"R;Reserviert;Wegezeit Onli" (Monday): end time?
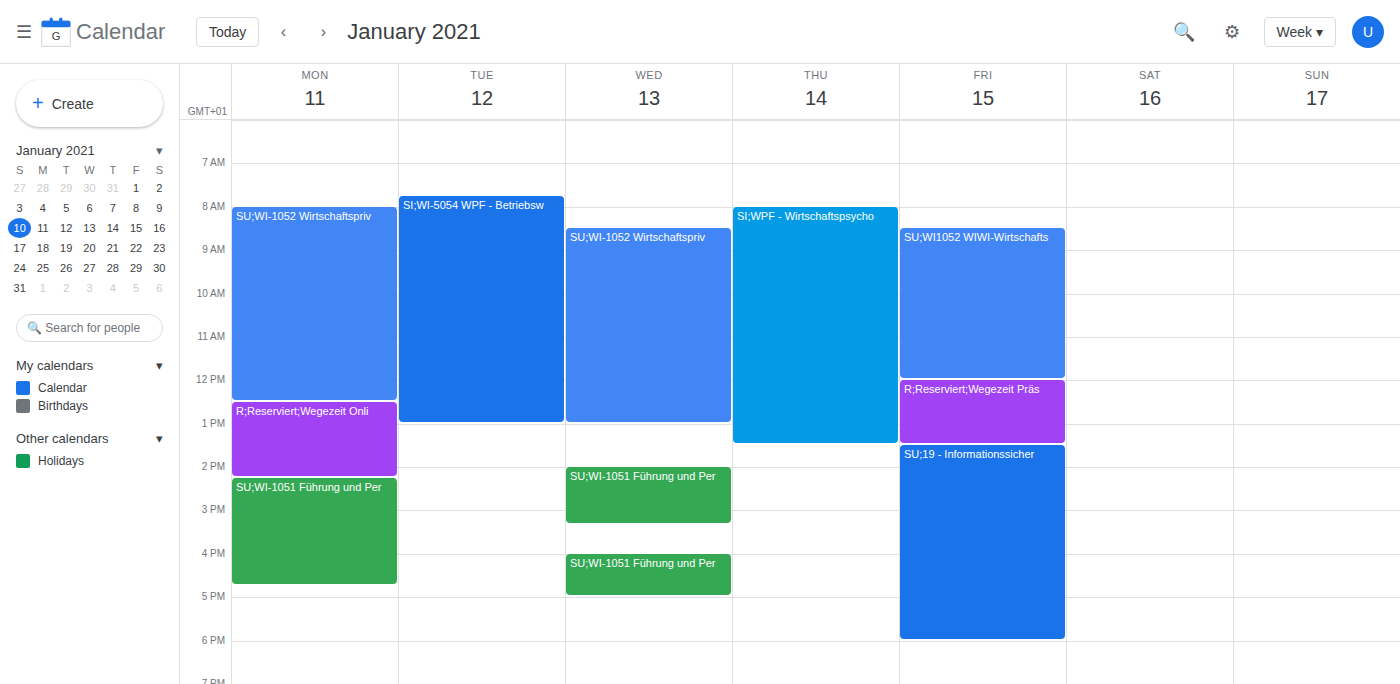
2:15 PM